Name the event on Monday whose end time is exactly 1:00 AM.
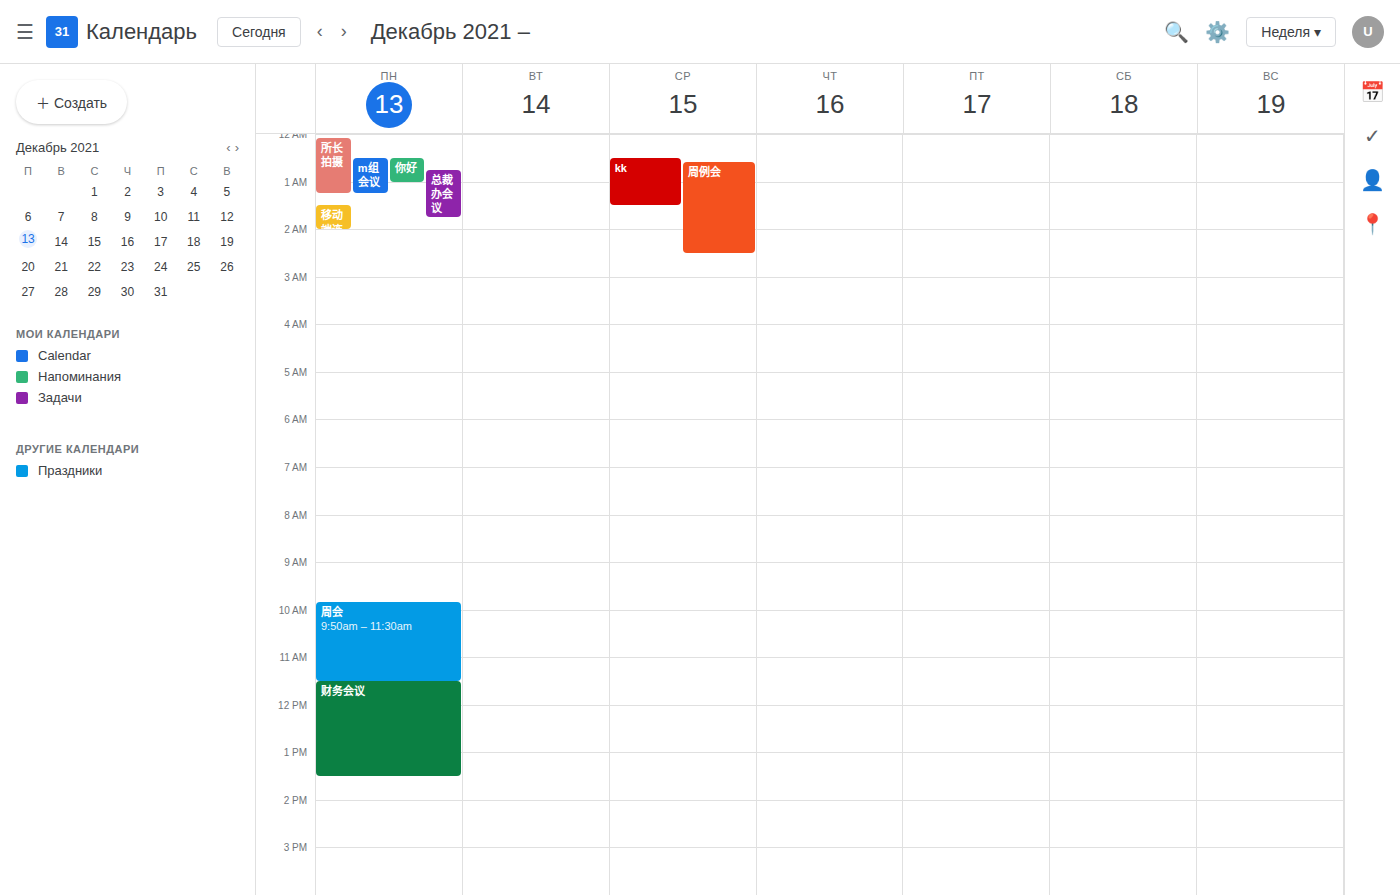
"你好"